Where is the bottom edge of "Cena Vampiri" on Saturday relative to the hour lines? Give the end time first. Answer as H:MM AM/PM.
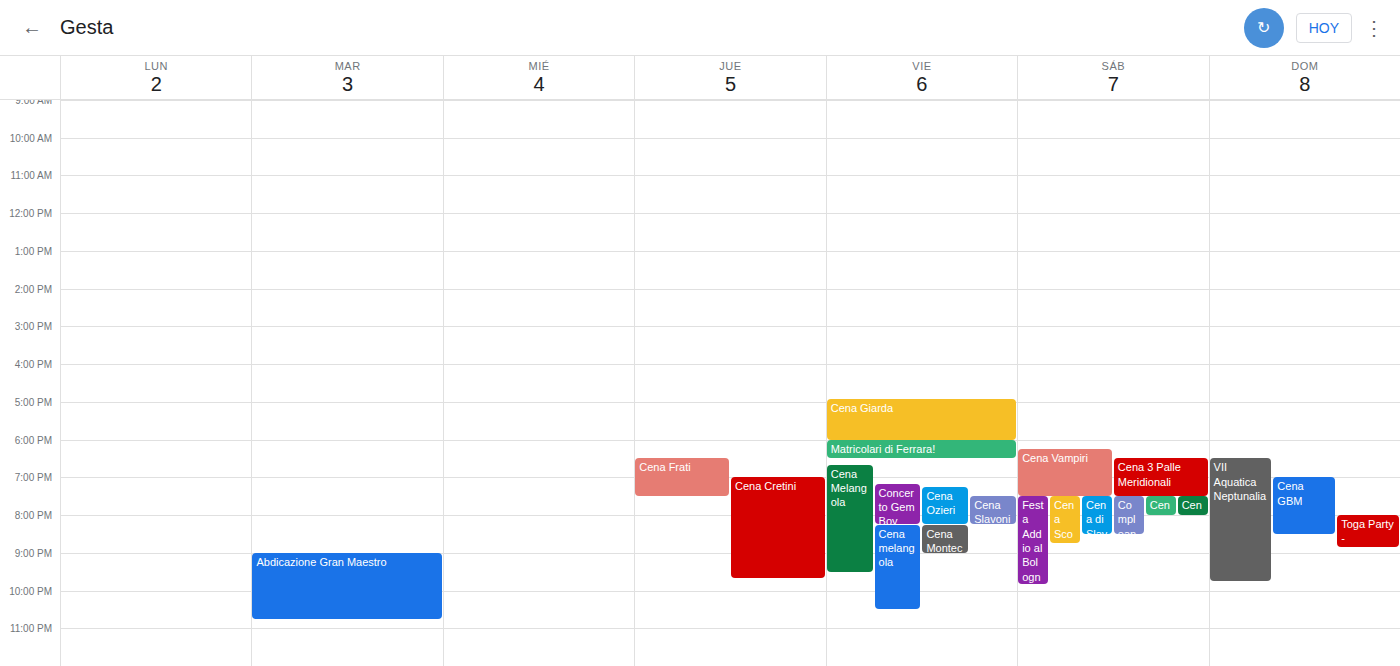
7:30 PM -- halfway between the 7 PM and 8 PM lines.